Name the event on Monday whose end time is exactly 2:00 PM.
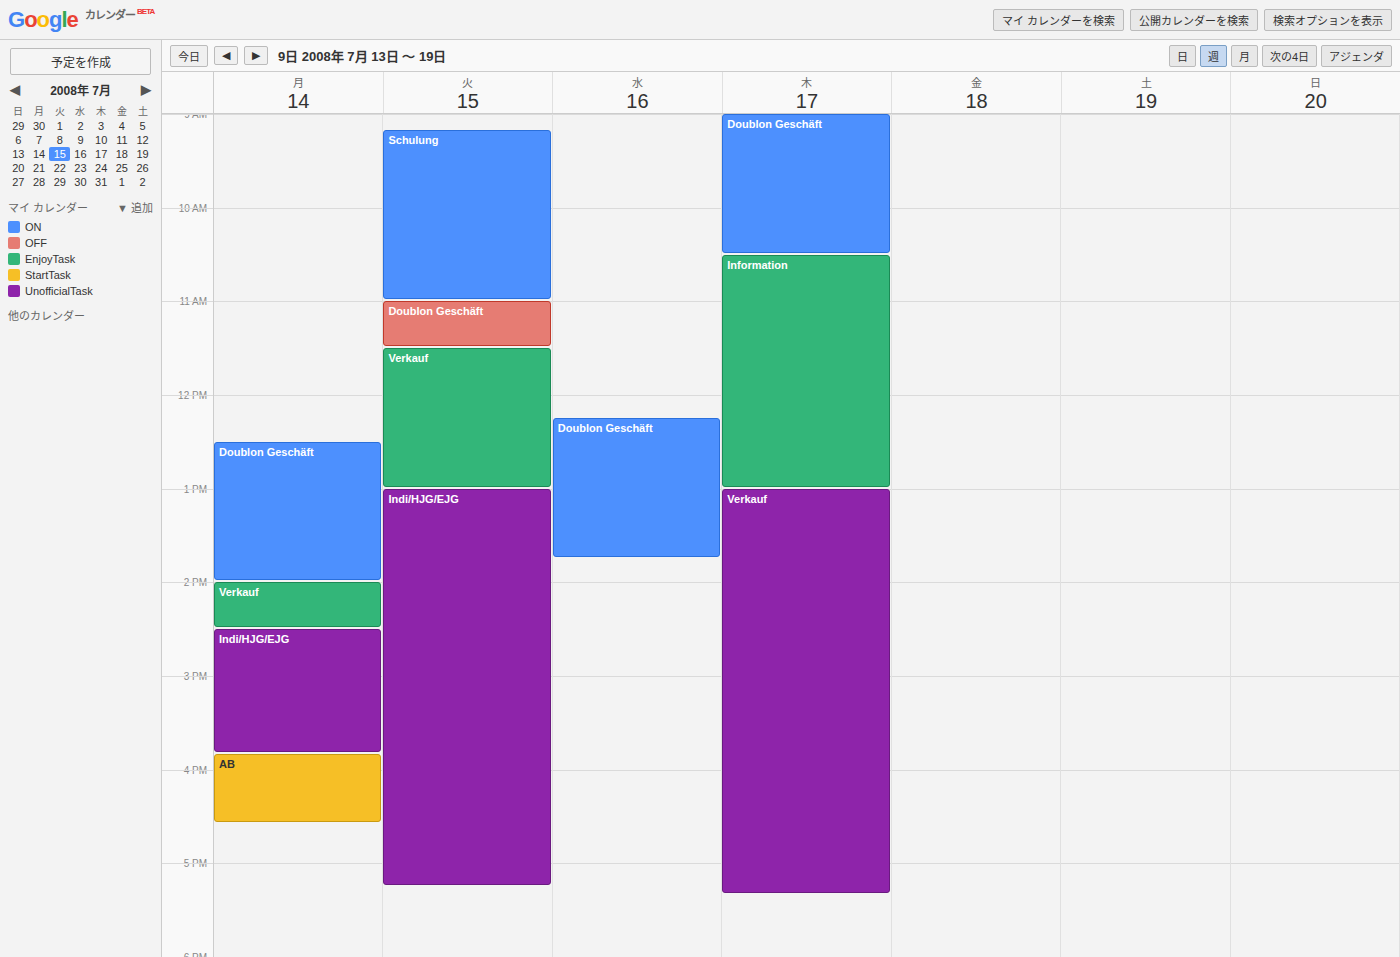
"Doublon Geschäft"